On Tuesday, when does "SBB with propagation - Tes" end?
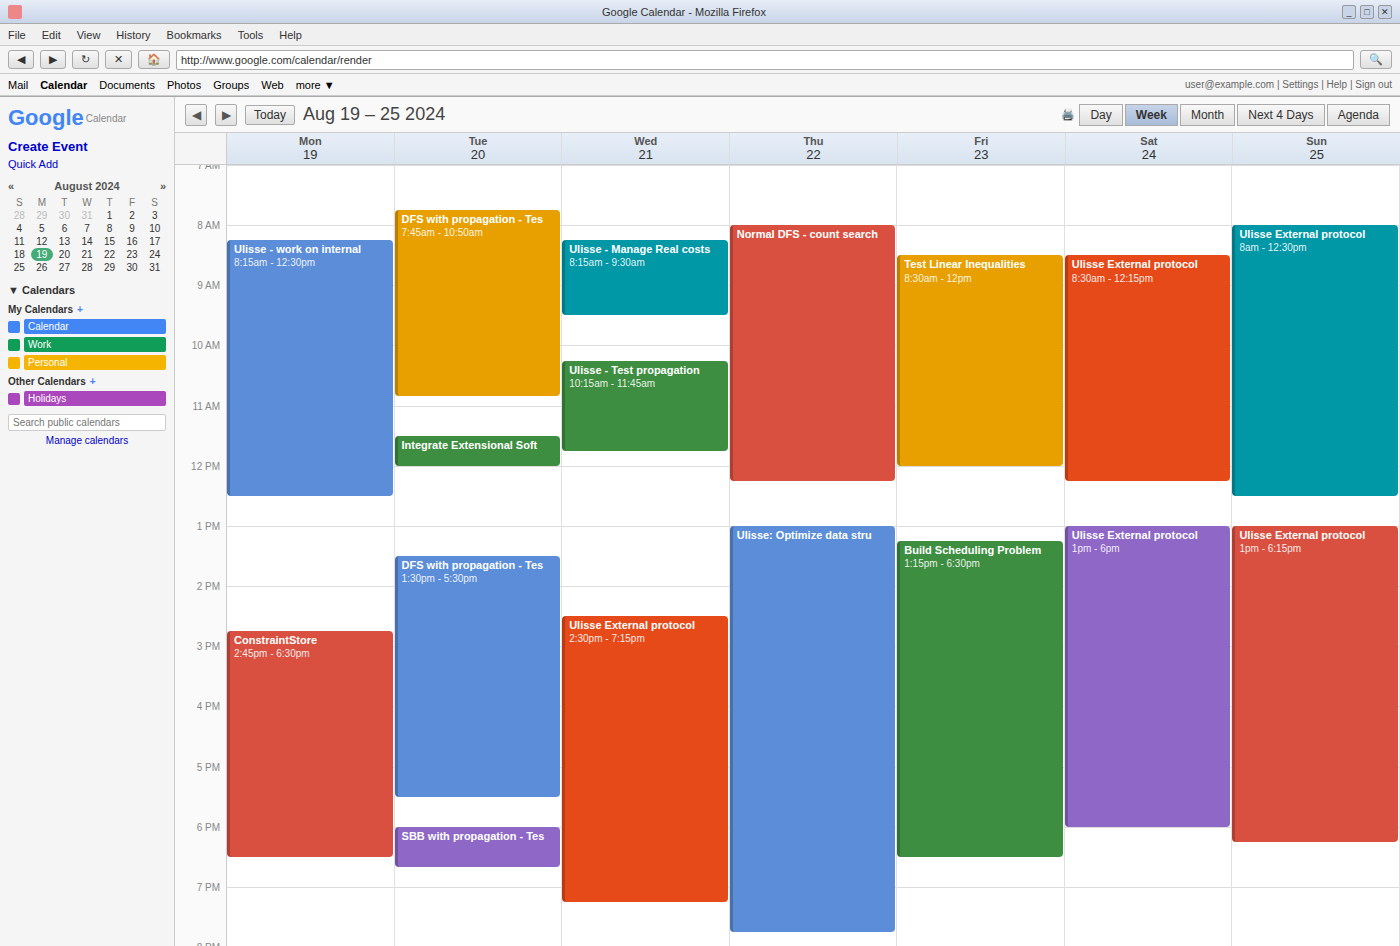
18:40